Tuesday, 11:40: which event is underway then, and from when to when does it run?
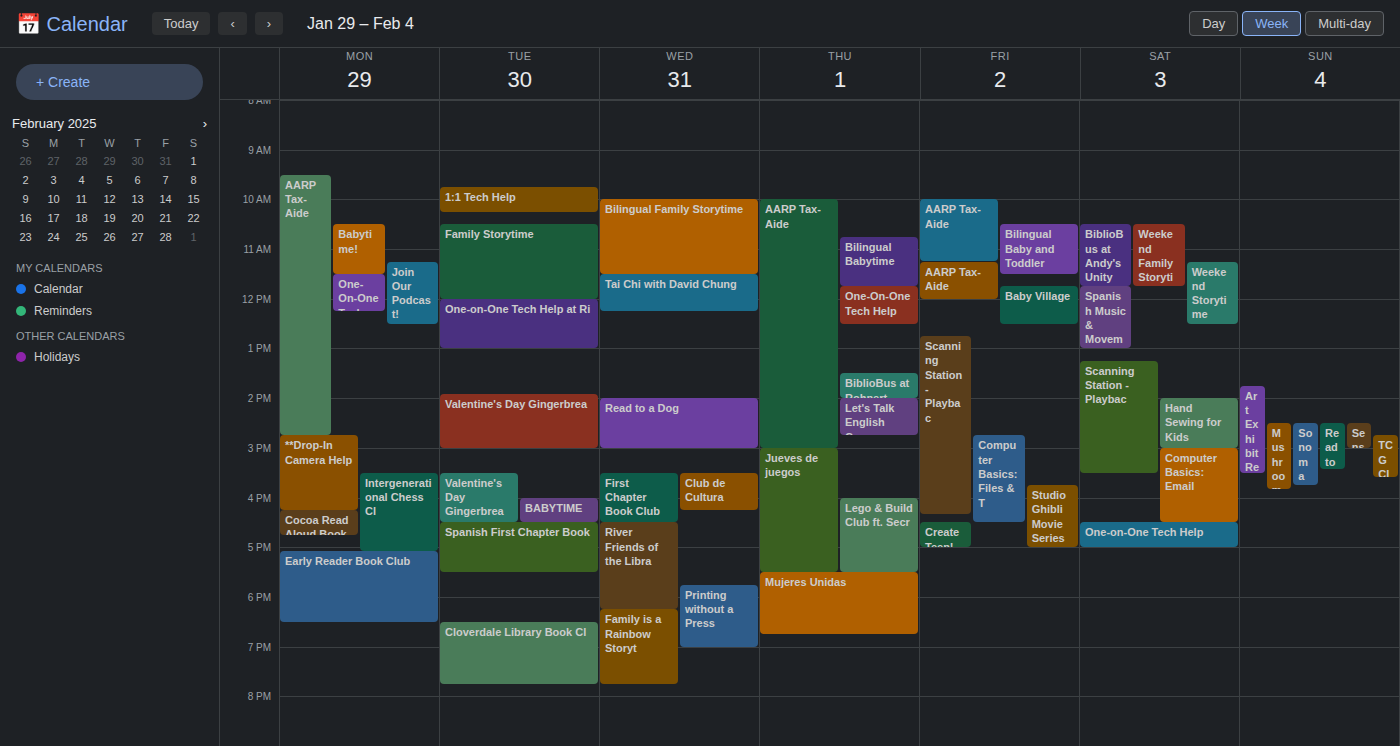
"Family Storytime", 10:30 to 12:00